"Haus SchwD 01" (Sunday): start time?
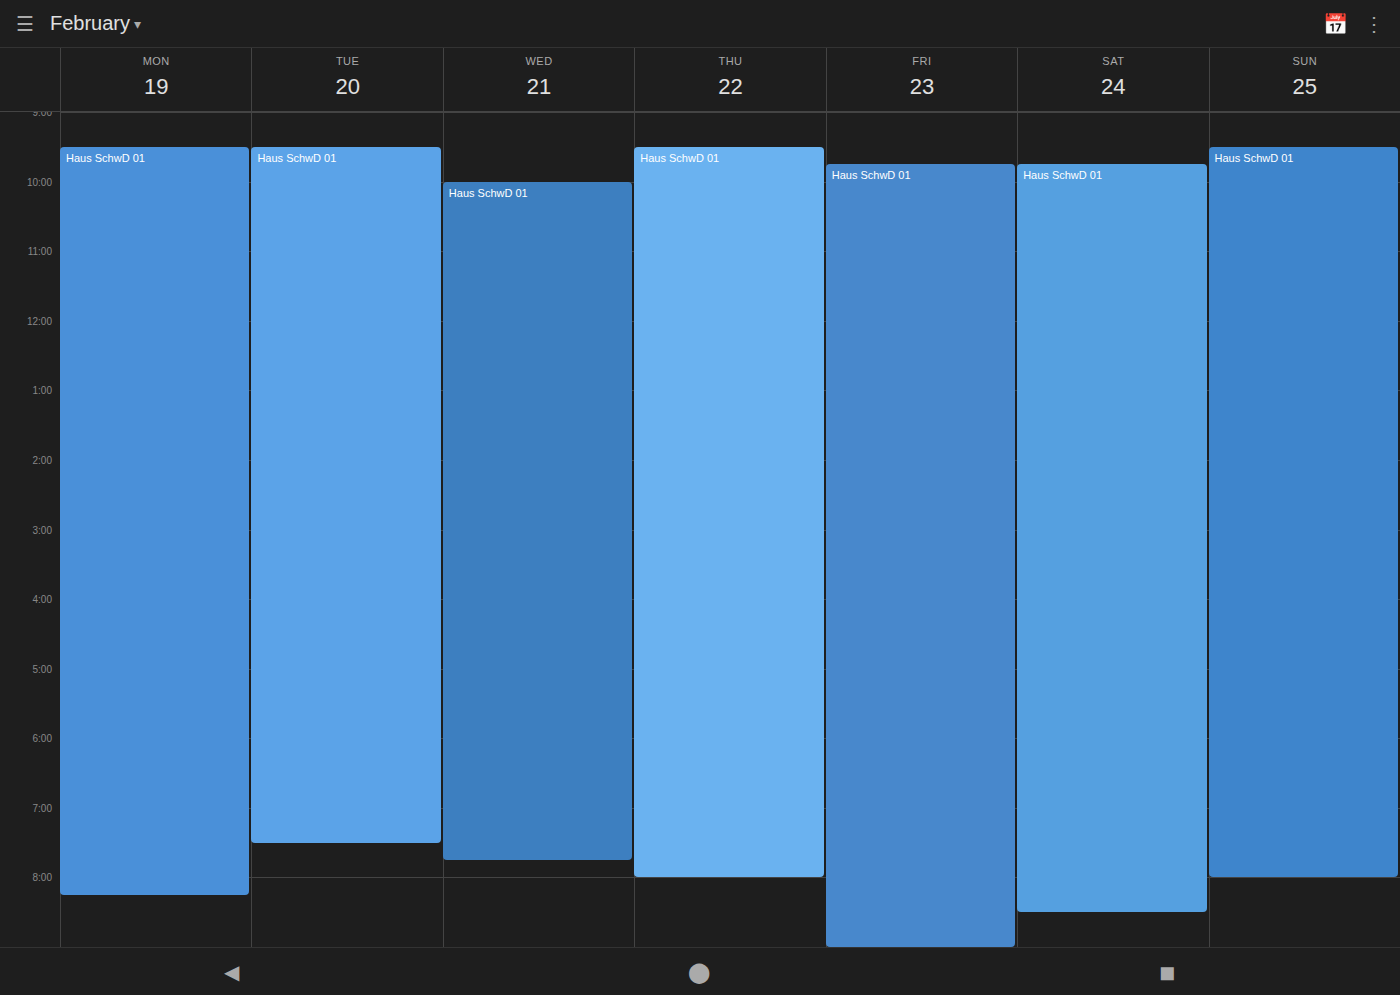
9:30 AM